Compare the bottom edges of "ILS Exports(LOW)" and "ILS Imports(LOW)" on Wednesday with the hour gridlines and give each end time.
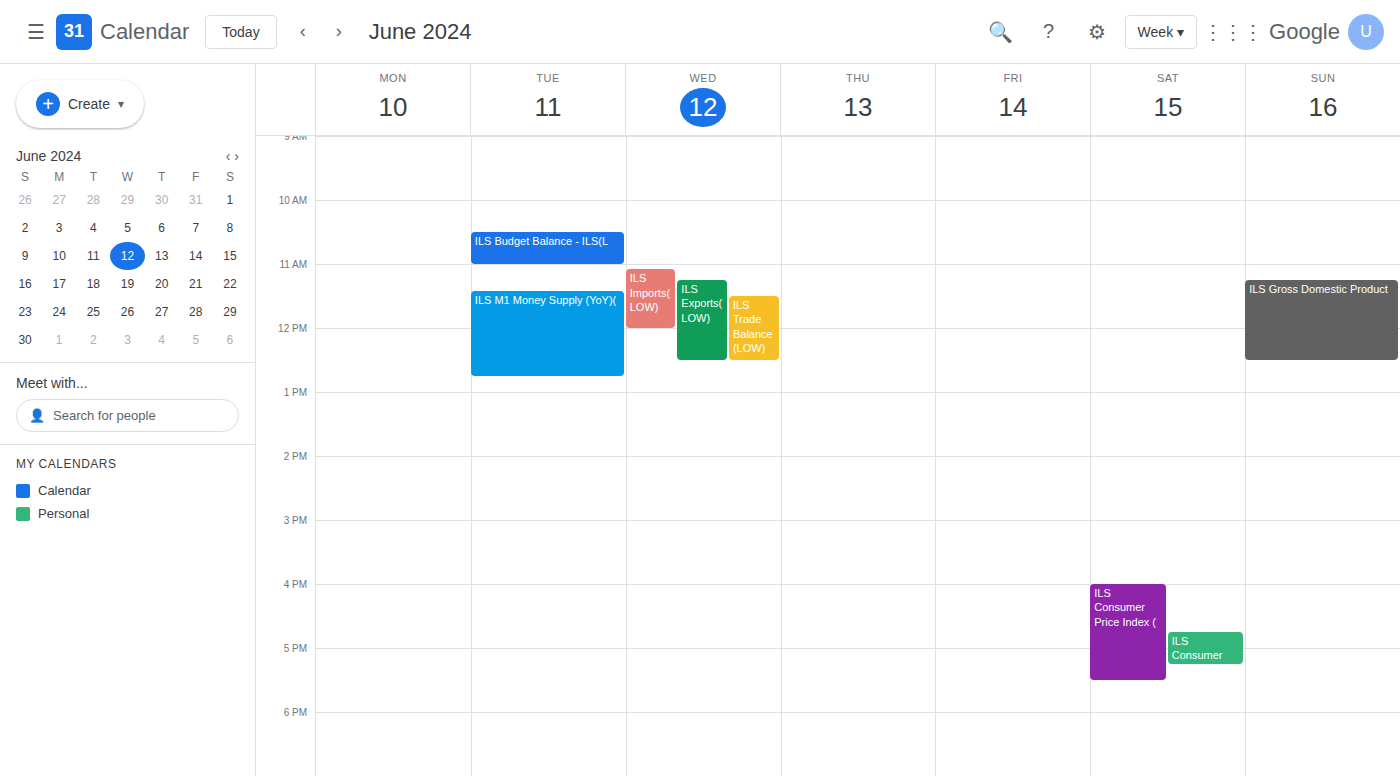
"ILS Exports(LOW)": 12:30 PM, halfway between the 12 PM and 1 PM lines. "ILS Imports(LOW)": 12:00 PM, exactly on the 12 PM line.